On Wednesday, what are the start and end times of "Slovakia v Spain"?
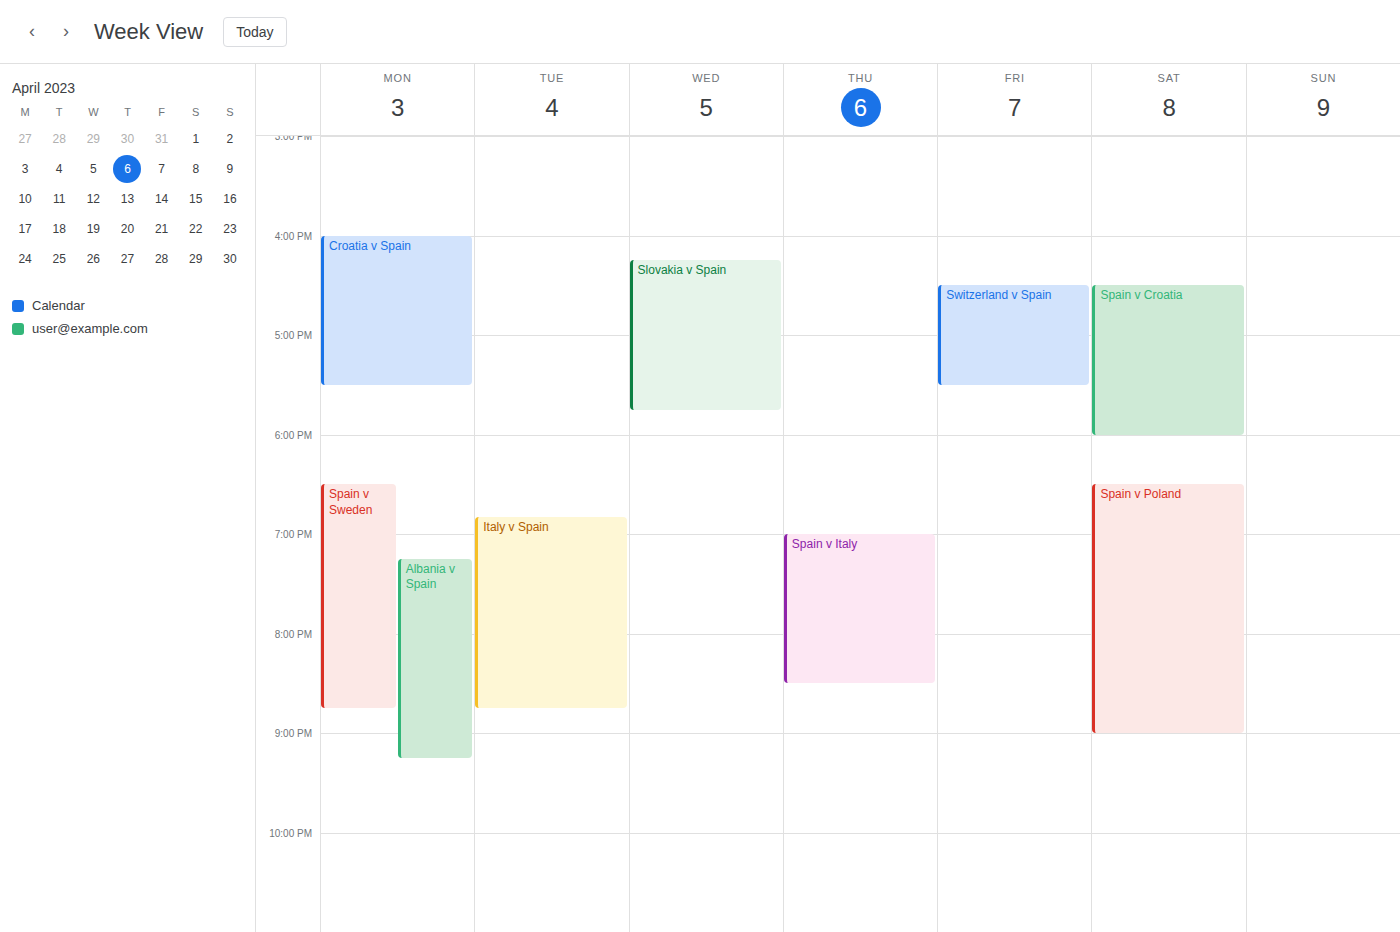
4:15 PM to 5:45 PM